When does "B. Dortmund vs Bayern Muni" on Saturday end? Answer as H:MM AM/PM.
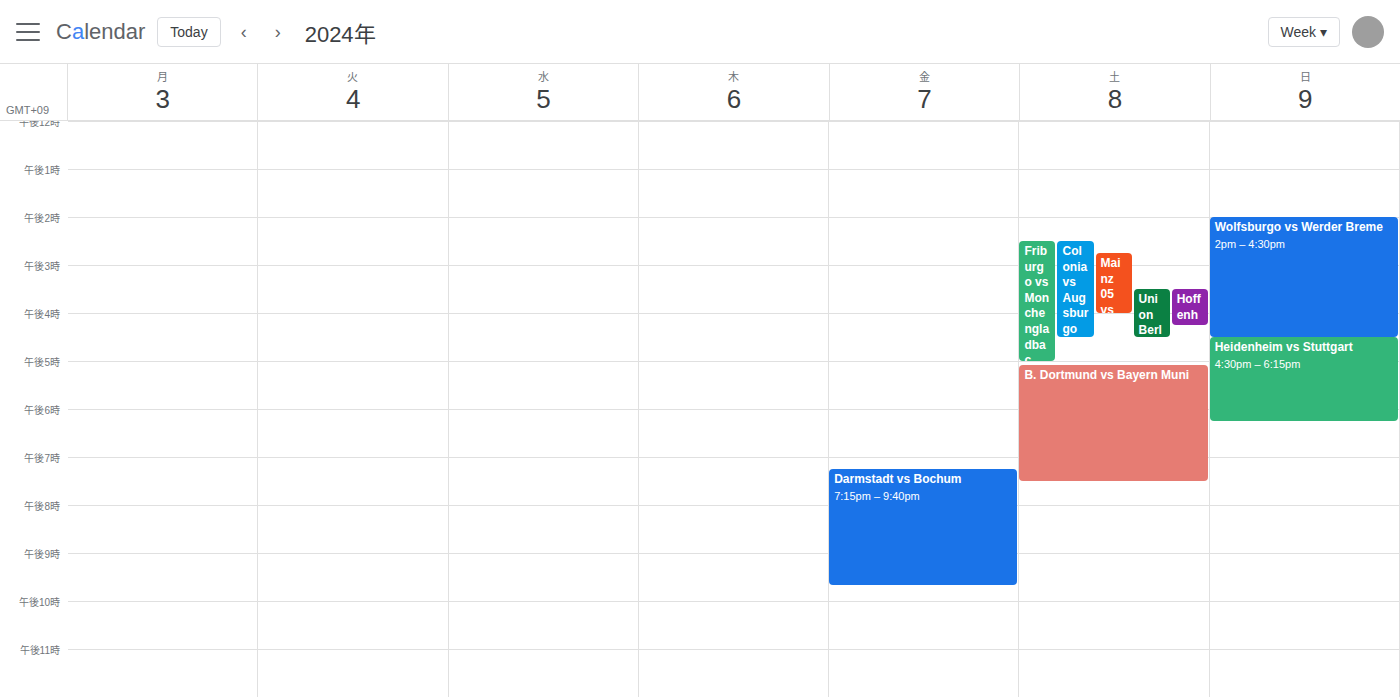
7:30 PM